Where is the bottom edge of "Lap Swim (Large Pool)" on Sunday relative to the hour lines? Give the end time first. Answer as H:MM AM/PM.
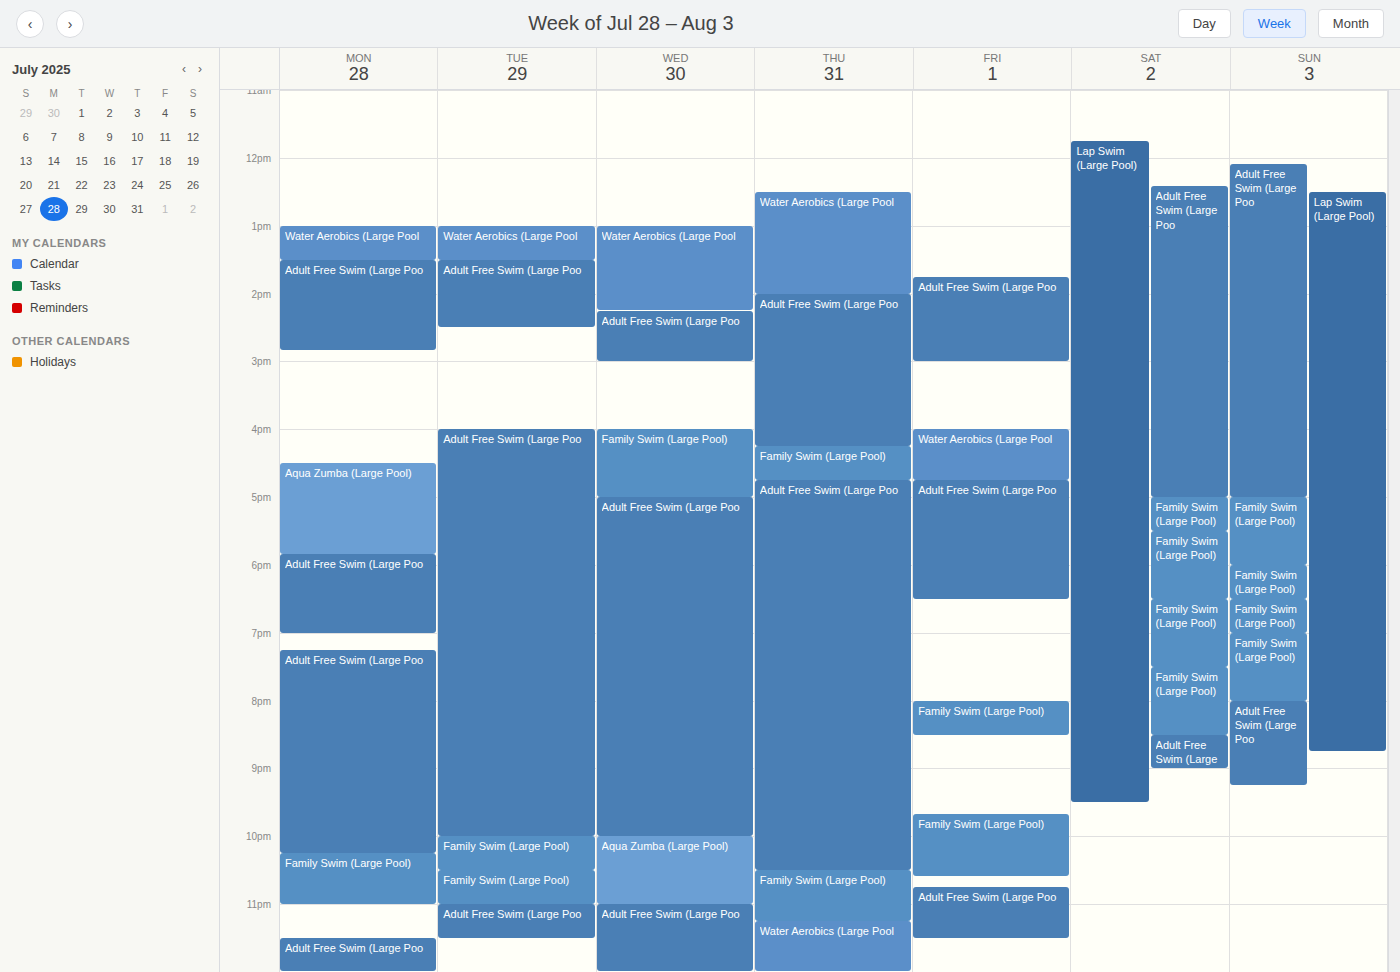
8:45 PM -- neither: three quarters of the way from the 8 PM line to the 9 PM line.